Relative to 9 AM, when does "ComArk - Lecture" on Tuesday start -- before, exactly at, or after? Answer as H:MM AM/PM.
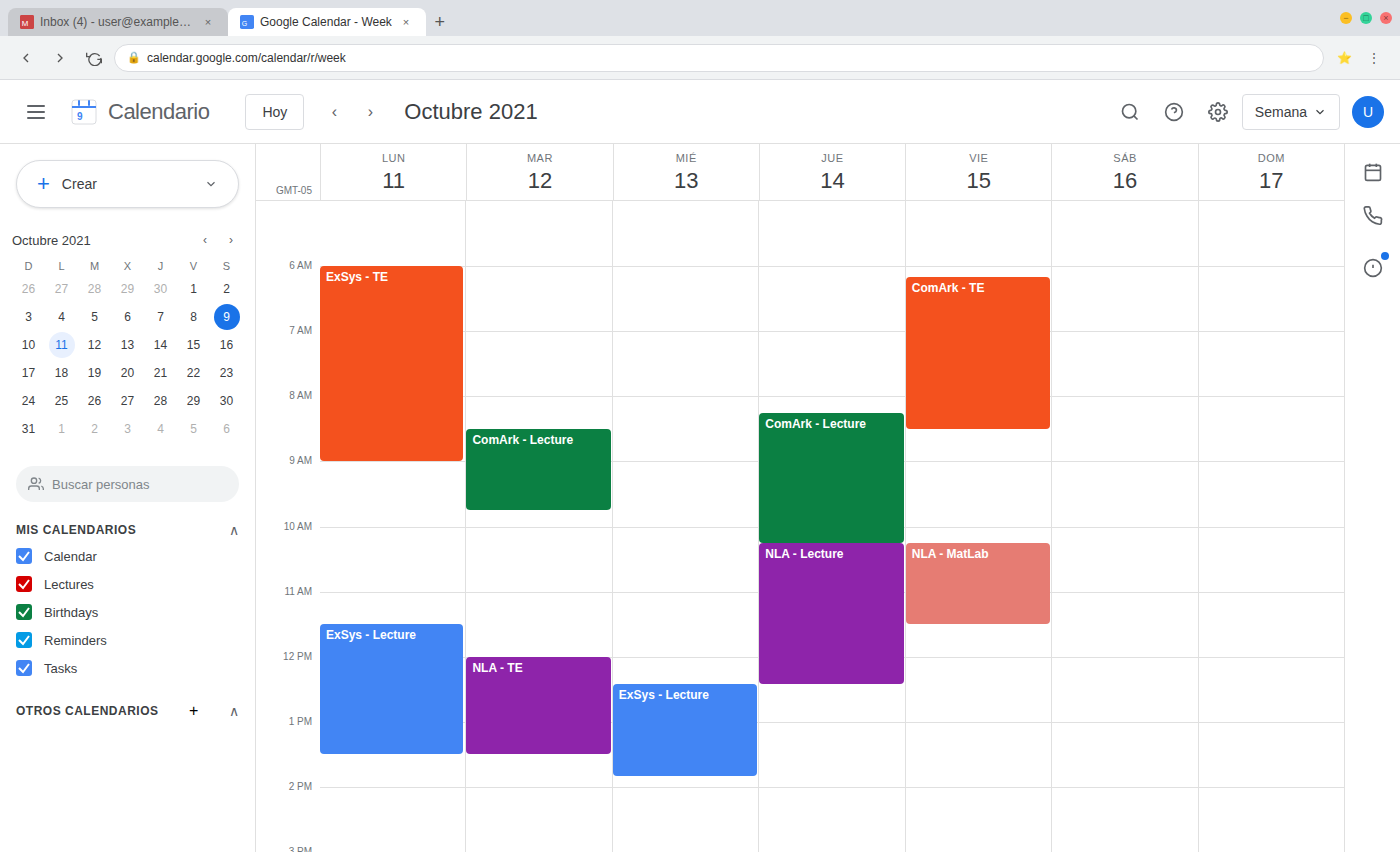
8:30 AM -- before 9 AM, 30 minutes above the 9 AM line.